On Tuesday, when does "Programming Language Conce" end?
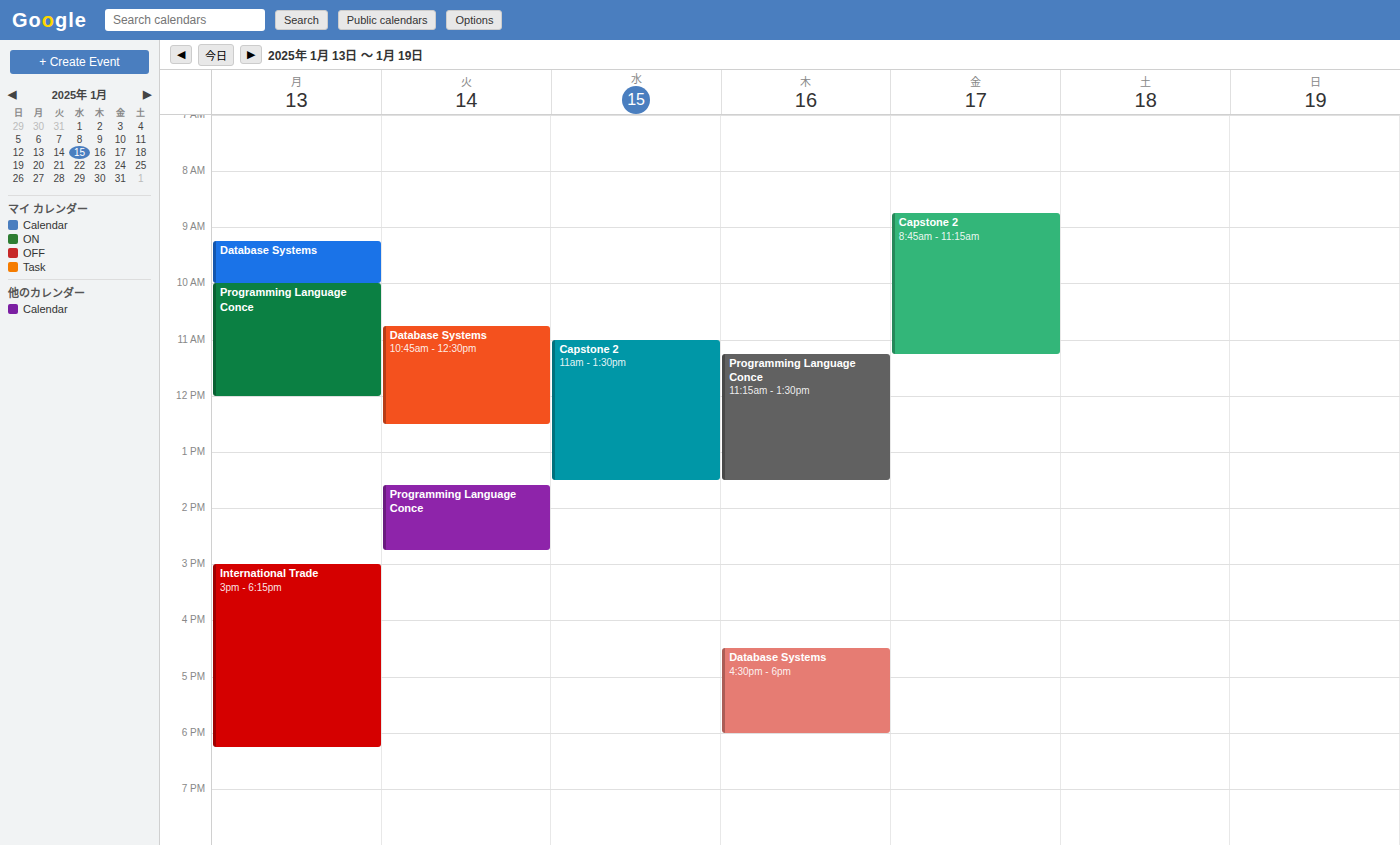
2:45 PM